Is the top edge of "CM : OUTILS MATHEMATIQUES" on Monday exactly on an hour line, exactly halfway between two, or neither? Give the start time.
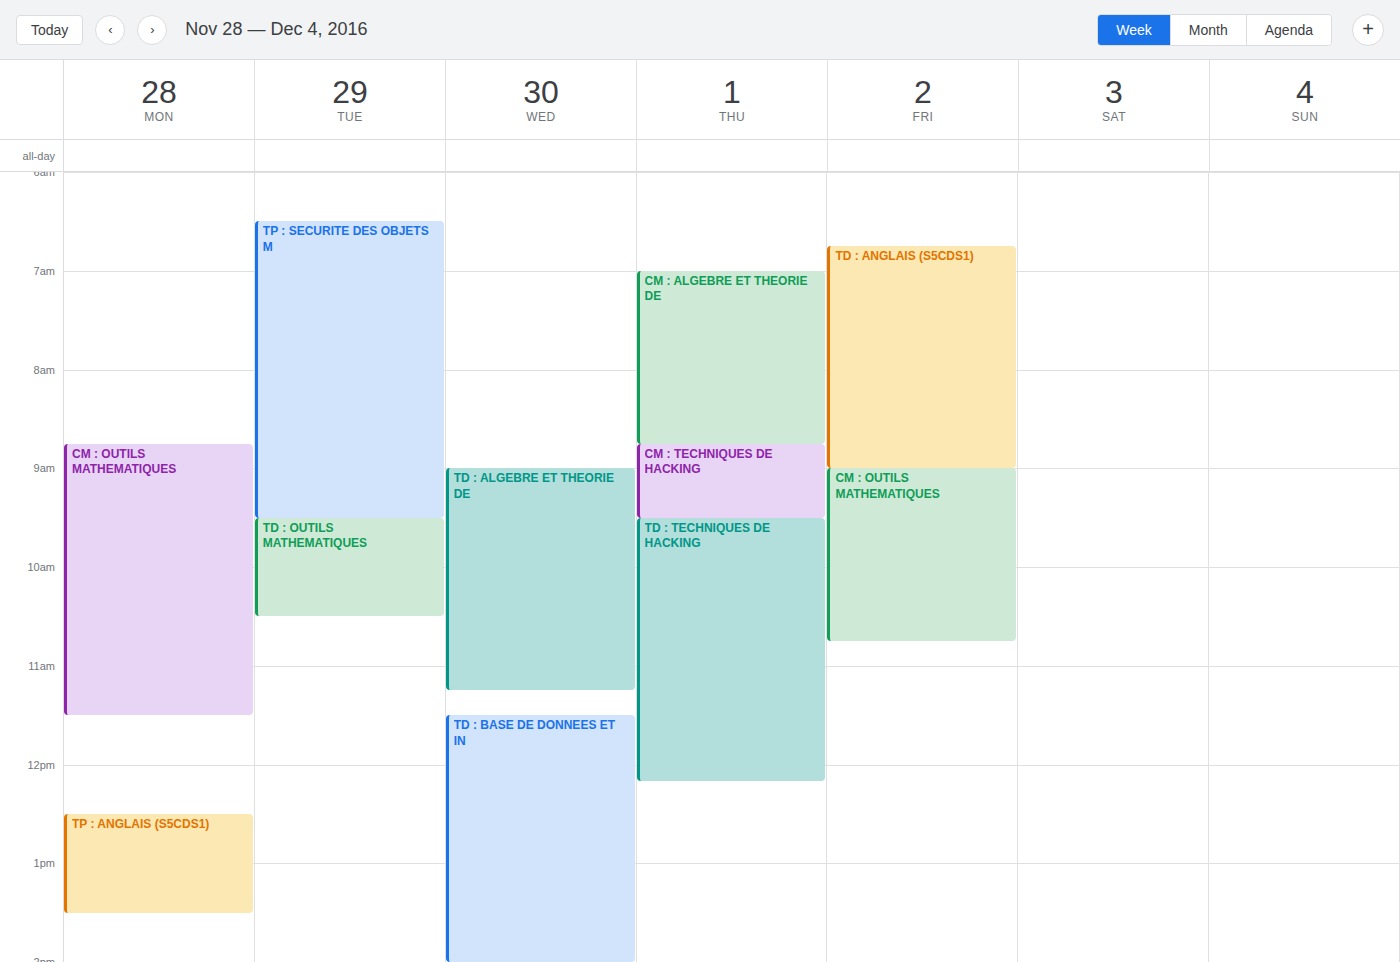
8:45 AM -- neither: three quarters of the way from the 8 AM line to the 9 AM line.